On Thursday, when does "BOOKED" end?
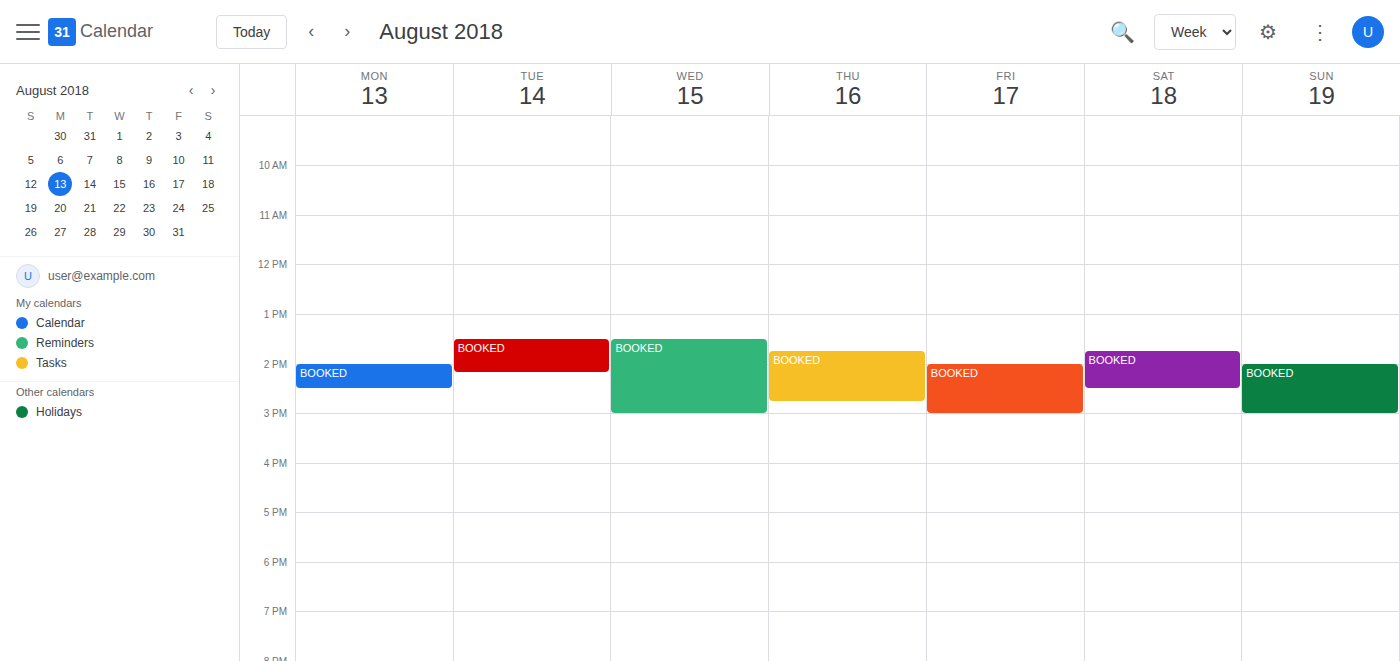
2:45 PM